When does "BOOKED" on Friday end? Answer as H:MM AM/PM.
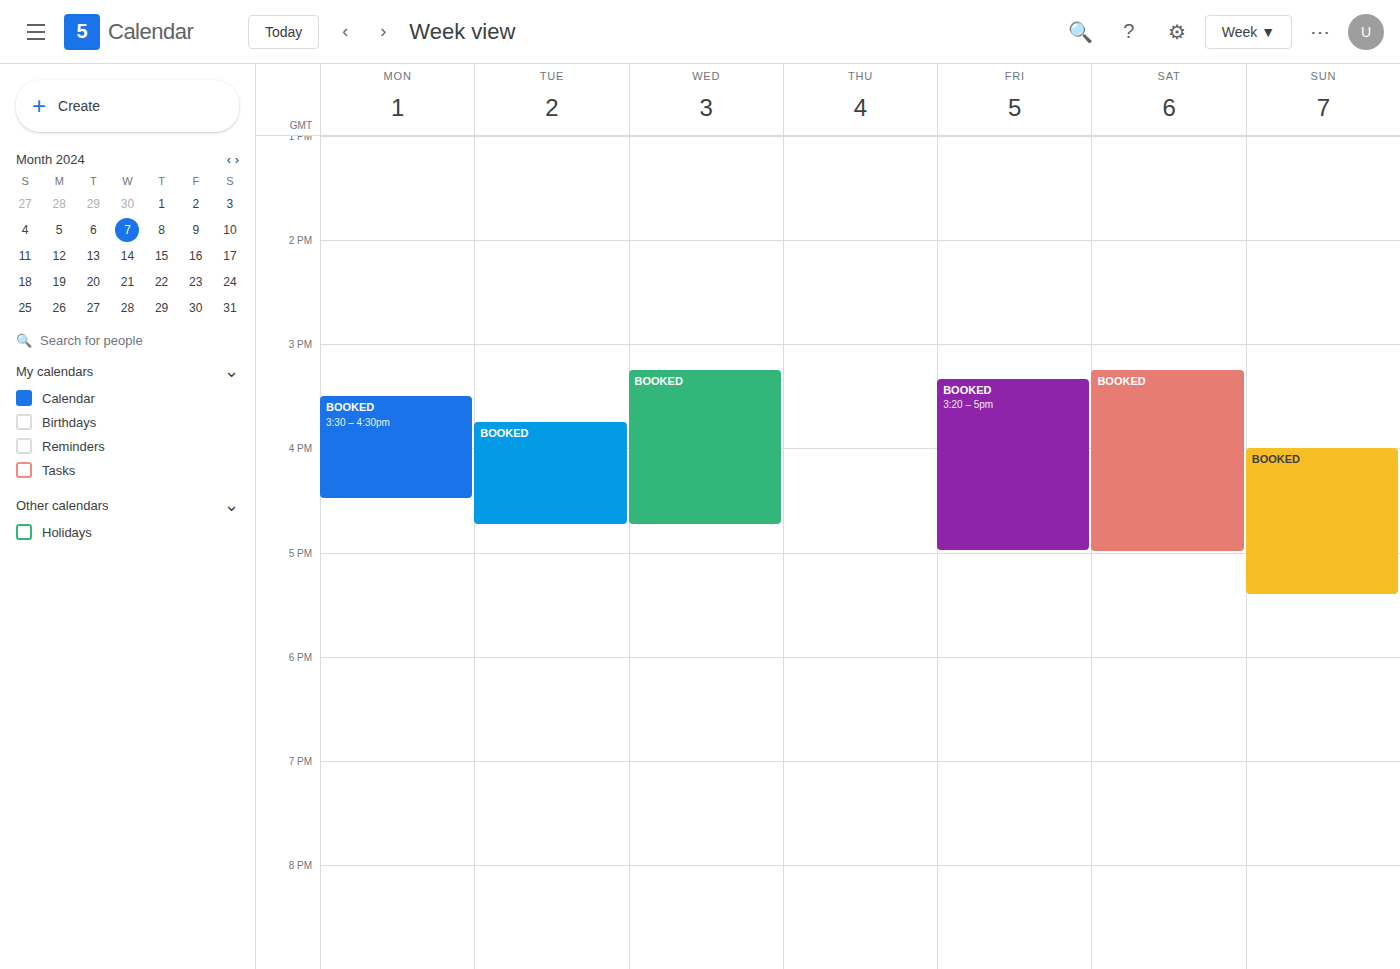
5:00 PM